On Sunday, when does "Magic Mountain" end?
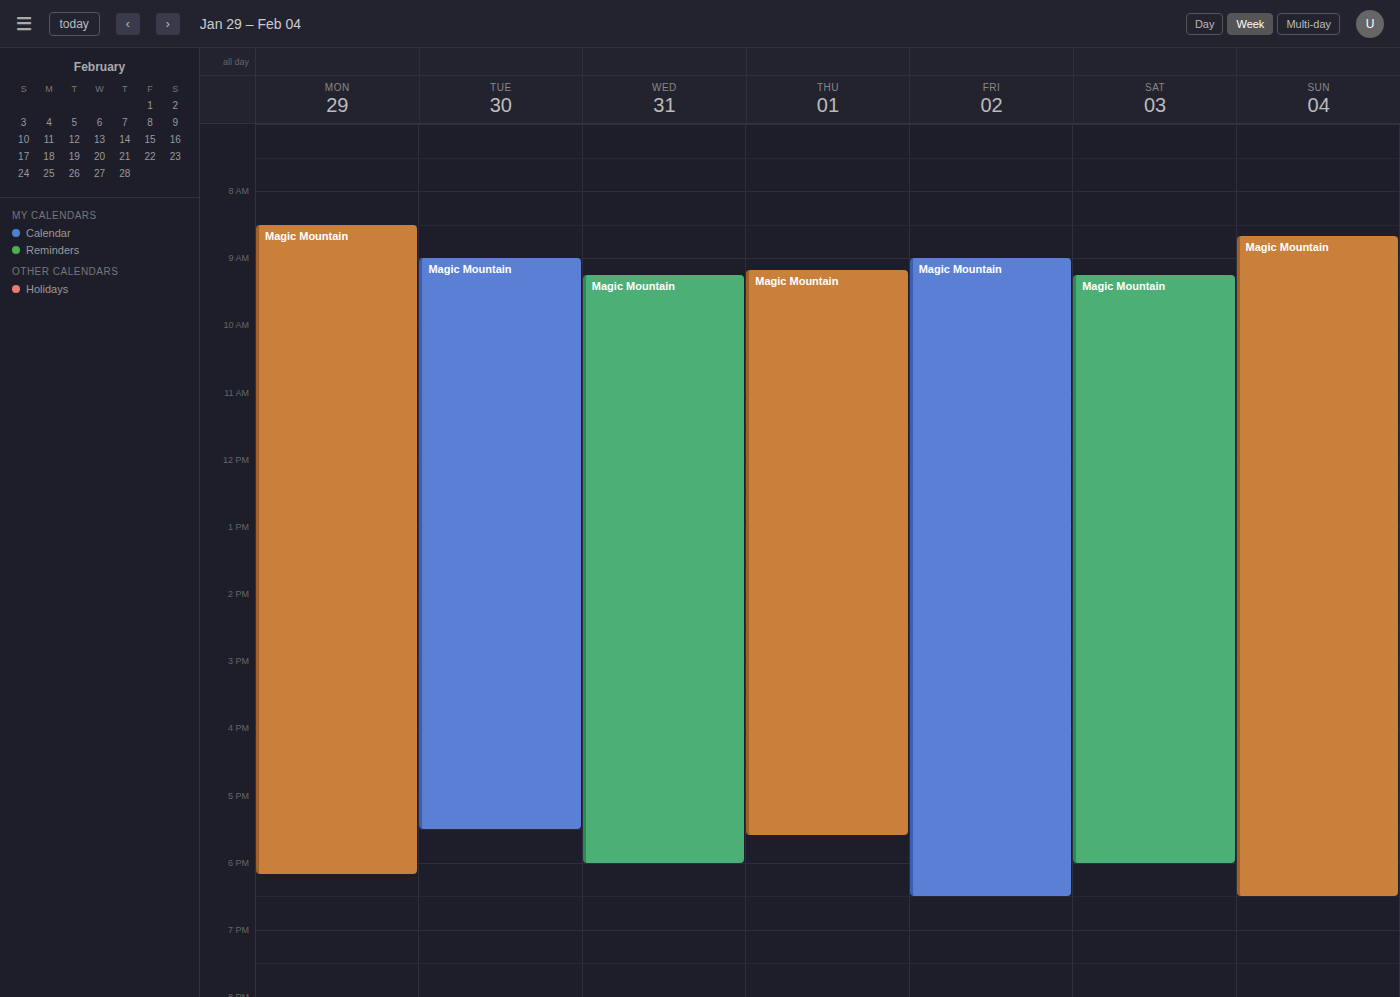
6:30 PM